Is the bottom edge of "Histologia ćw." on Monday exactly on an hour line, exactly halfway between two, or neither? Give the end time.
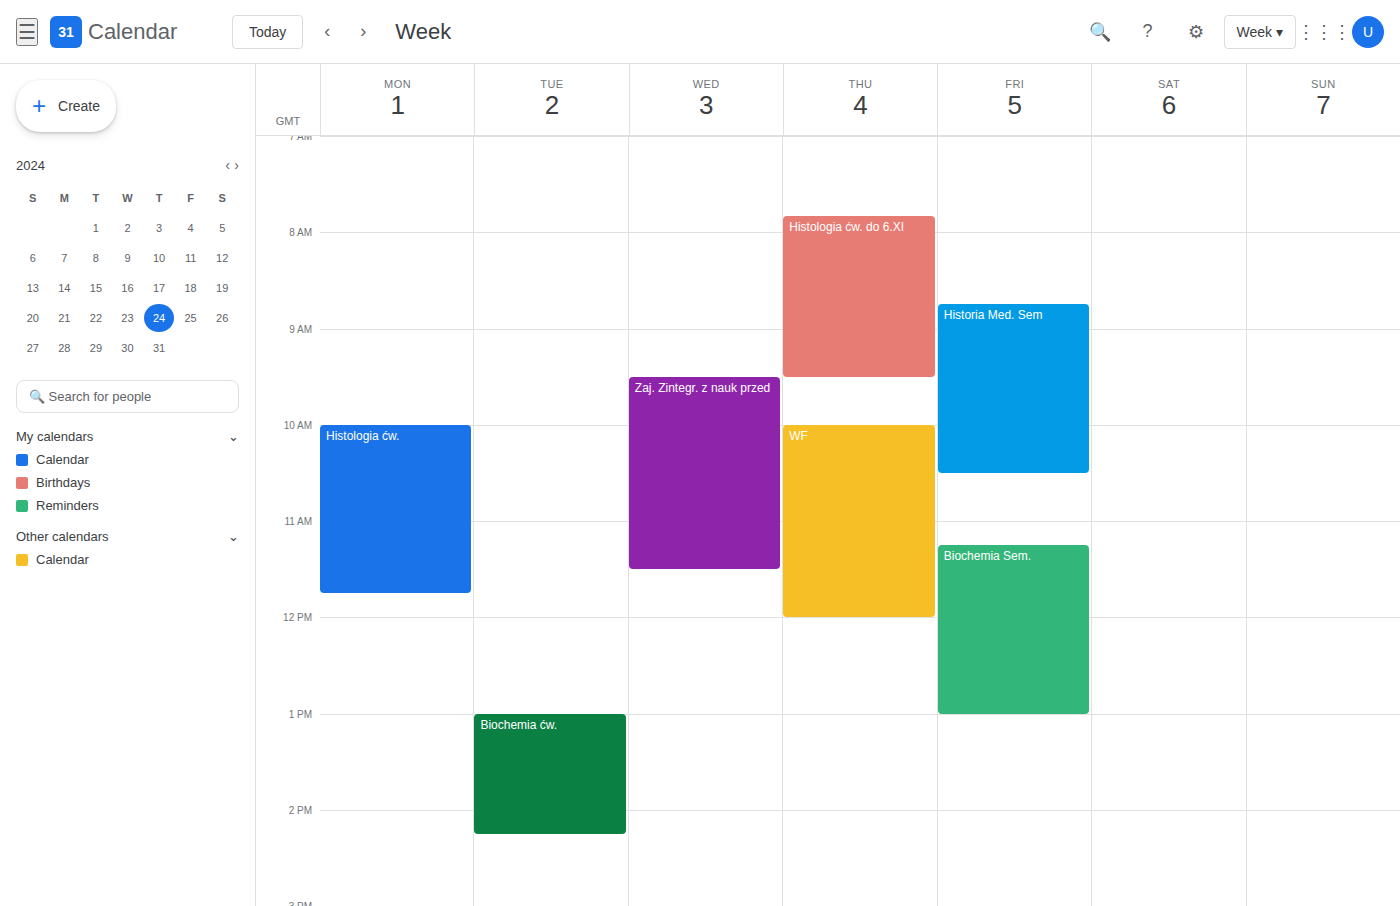
11:45 AM -- neither: three quarters of the way from the 11 AM line to the 12 PM line.